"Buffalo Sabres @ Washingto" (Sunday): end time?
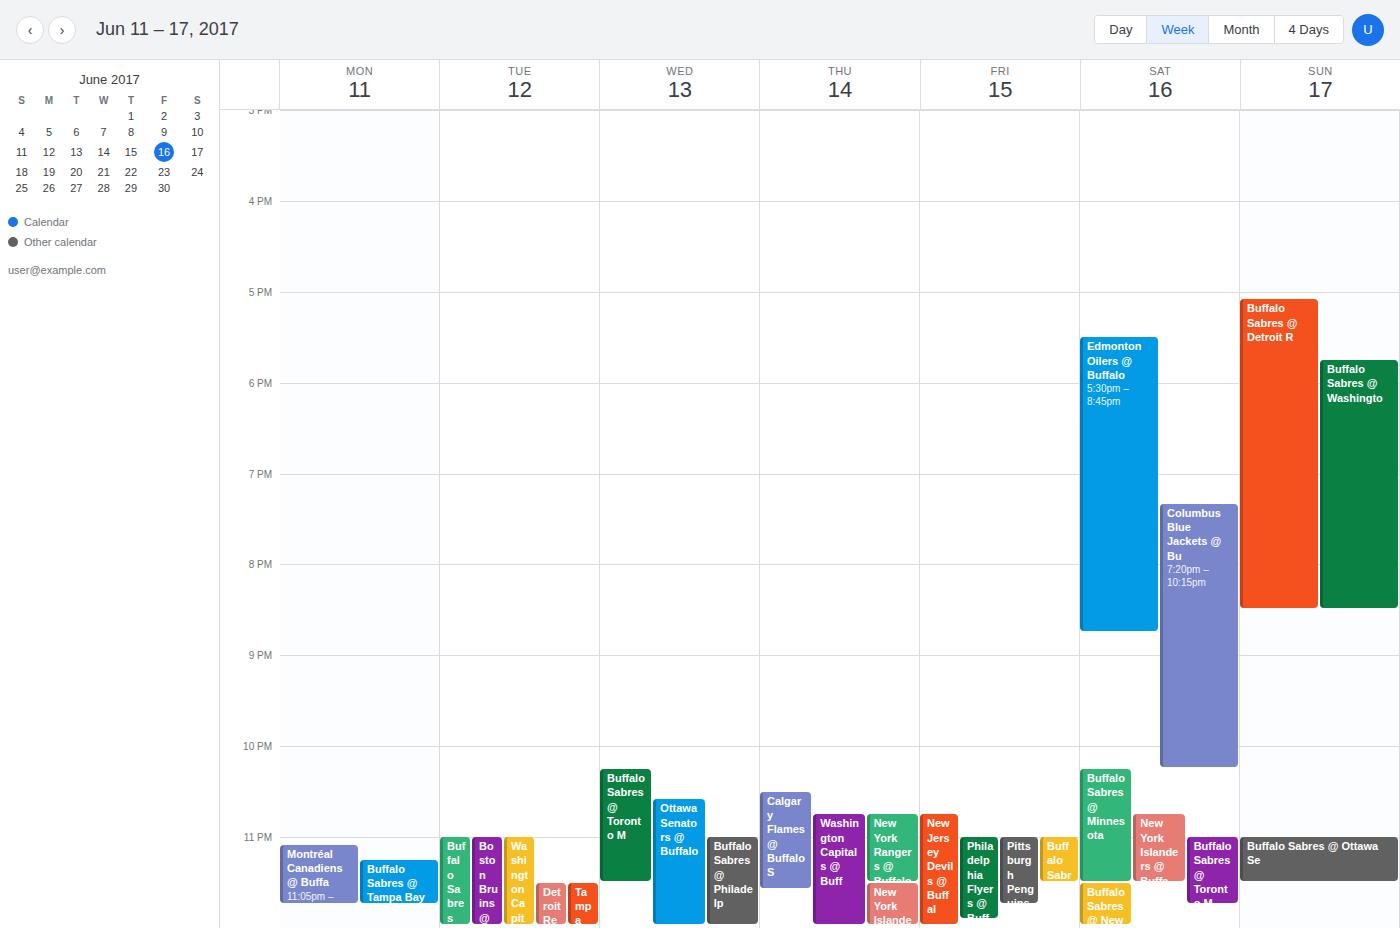
8:30 PM